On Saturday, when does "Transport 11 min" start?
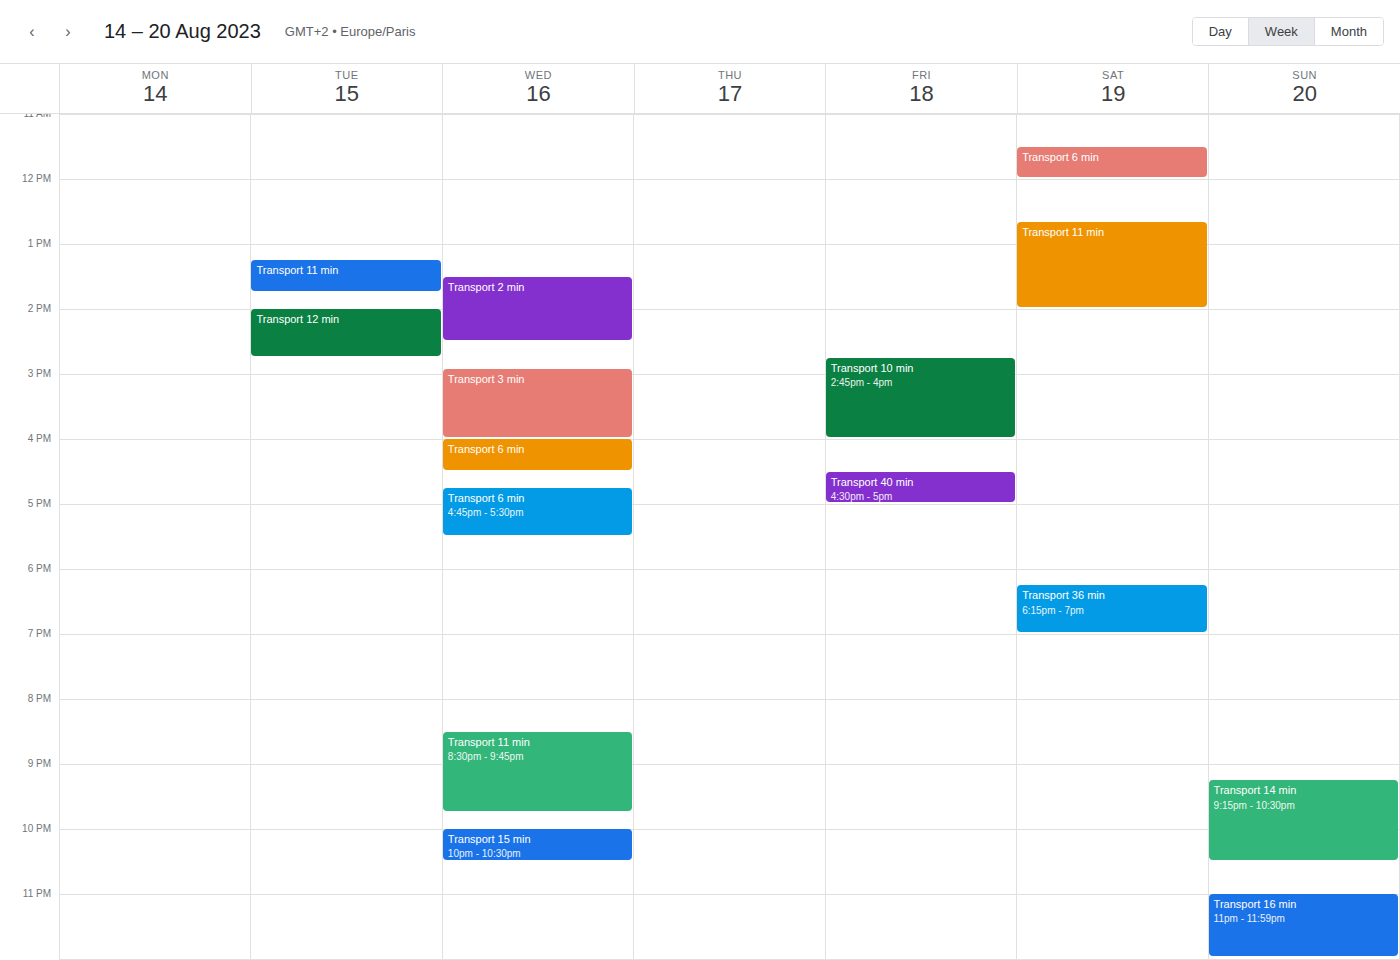
12:40 PM